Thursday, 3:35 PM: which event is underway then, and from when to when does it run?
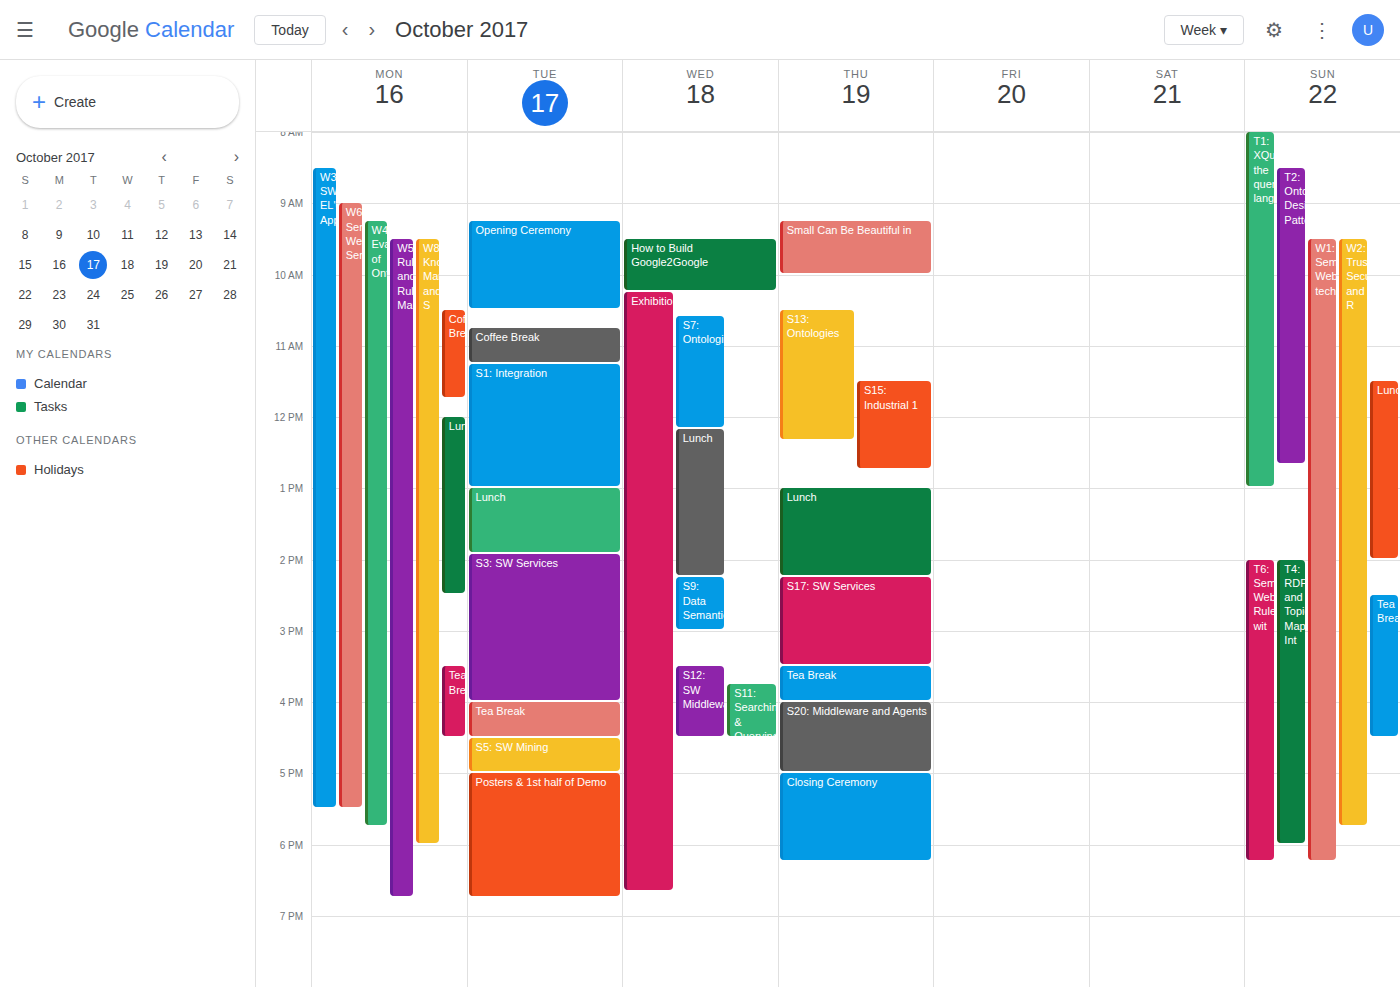
"Tea Break", 3:30 PM to 4:00 PM